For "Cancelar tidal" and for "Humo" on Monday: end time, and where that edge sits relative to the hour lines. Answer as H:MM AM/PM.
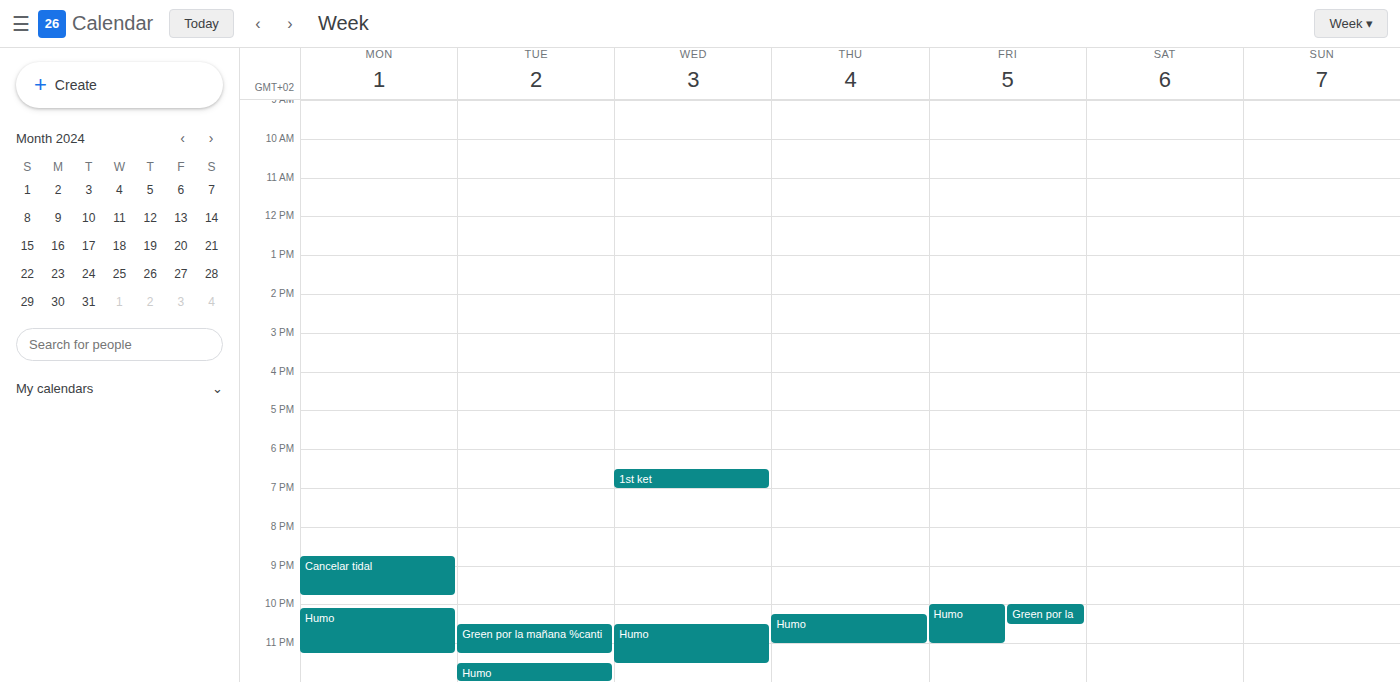
"Cancelar tidal": 9:45 PM, neither: three quarters of the way from the 9 PM line to the 10 PM line. "Humo": 11:15 PM, neither: a quarter of the way from the 11 PM line to the 12 AM line.